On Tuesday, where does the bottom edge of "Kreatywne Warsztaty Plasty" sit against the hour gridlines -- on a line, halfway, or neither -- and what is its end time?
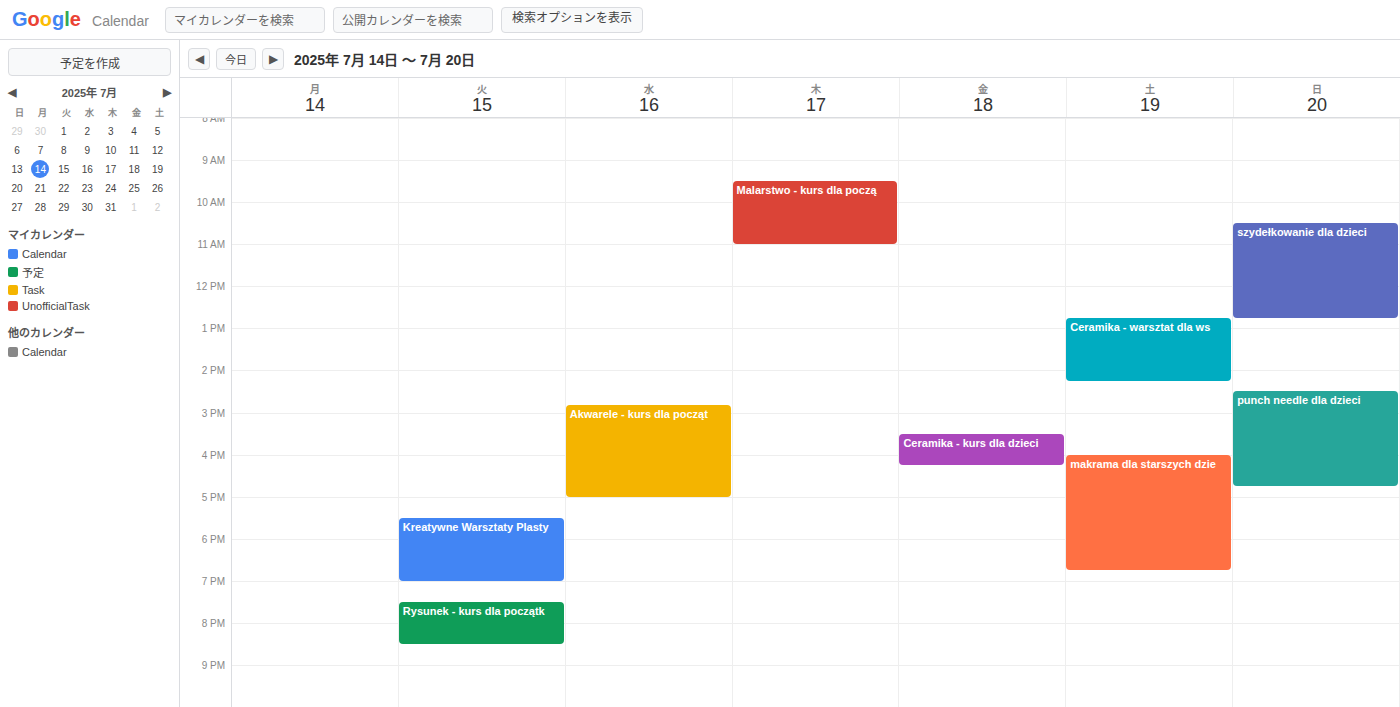
7:00 PM -- exactly on the 7 PM line.